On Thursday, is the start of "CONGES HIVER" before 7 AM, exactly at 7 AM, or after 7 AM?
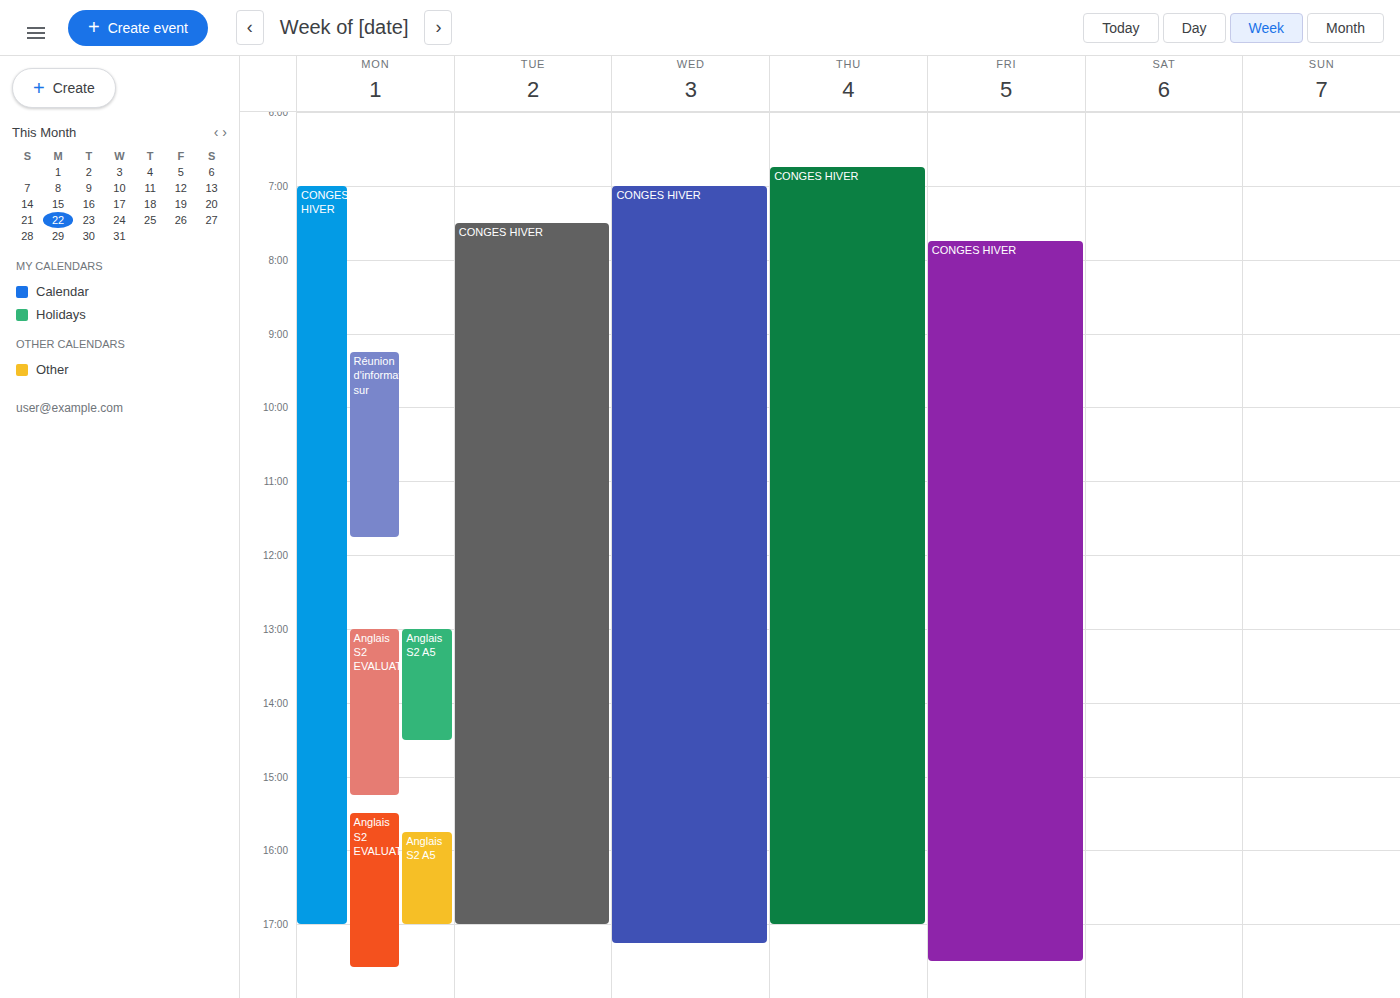
6:45 AM -- before 7 AM, 15 minutes above the 7 AM line.